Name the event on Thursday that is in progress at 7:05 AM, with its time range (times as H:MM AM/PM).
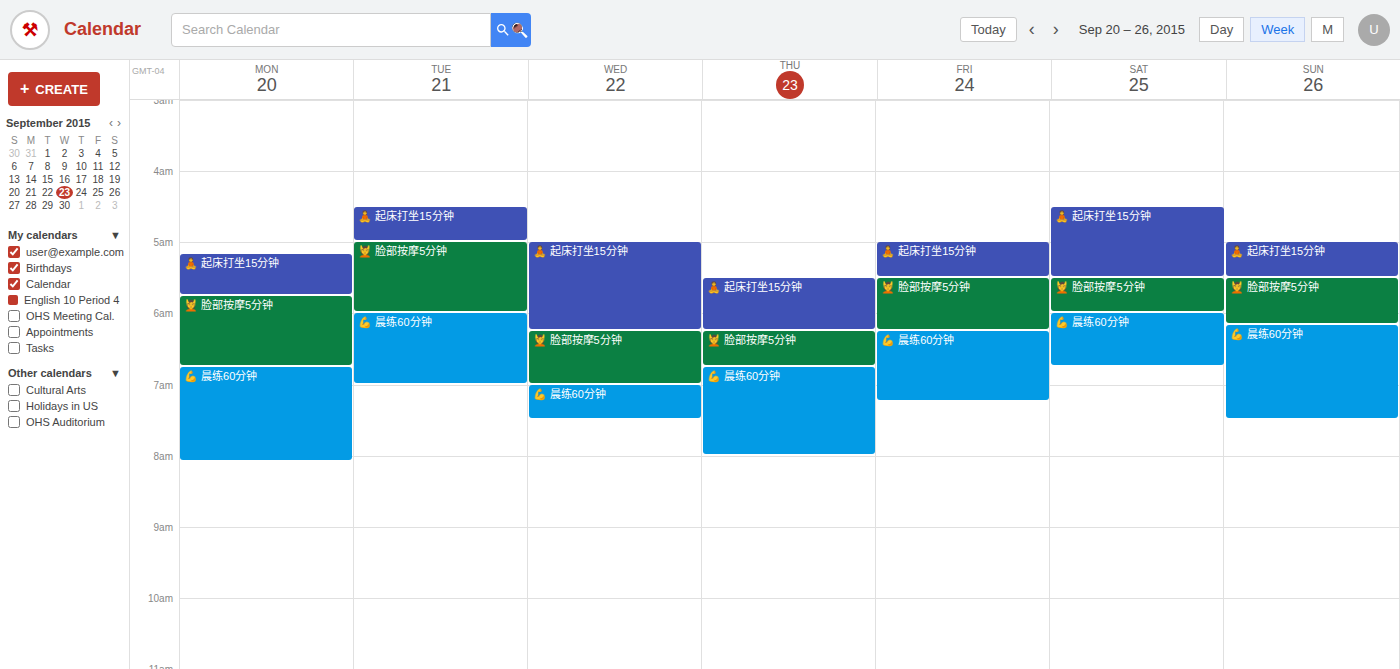
"💪 晨练60分钟", 6:45 AM to 8:00 AM